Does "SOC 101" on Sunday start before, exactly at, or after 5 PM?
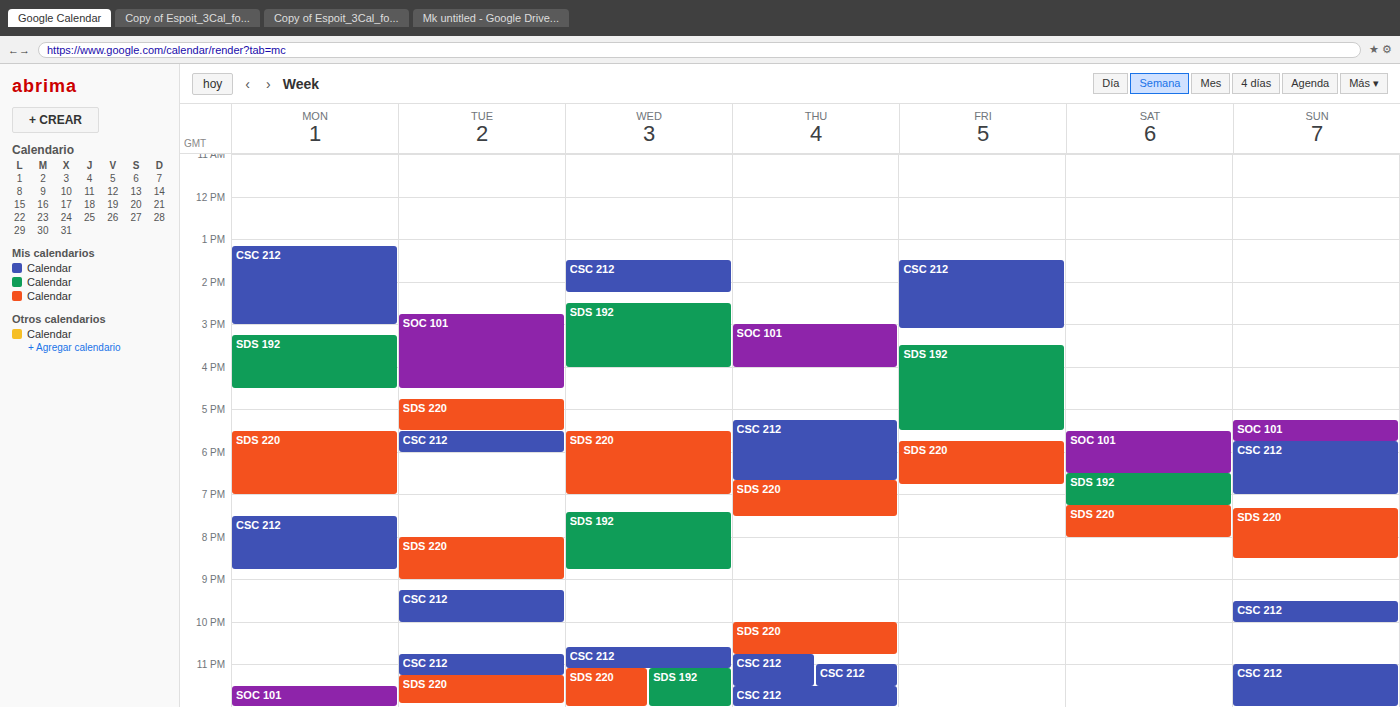
5:15 PM -- after 5 PM, 15 minutes below the 5 PM line.